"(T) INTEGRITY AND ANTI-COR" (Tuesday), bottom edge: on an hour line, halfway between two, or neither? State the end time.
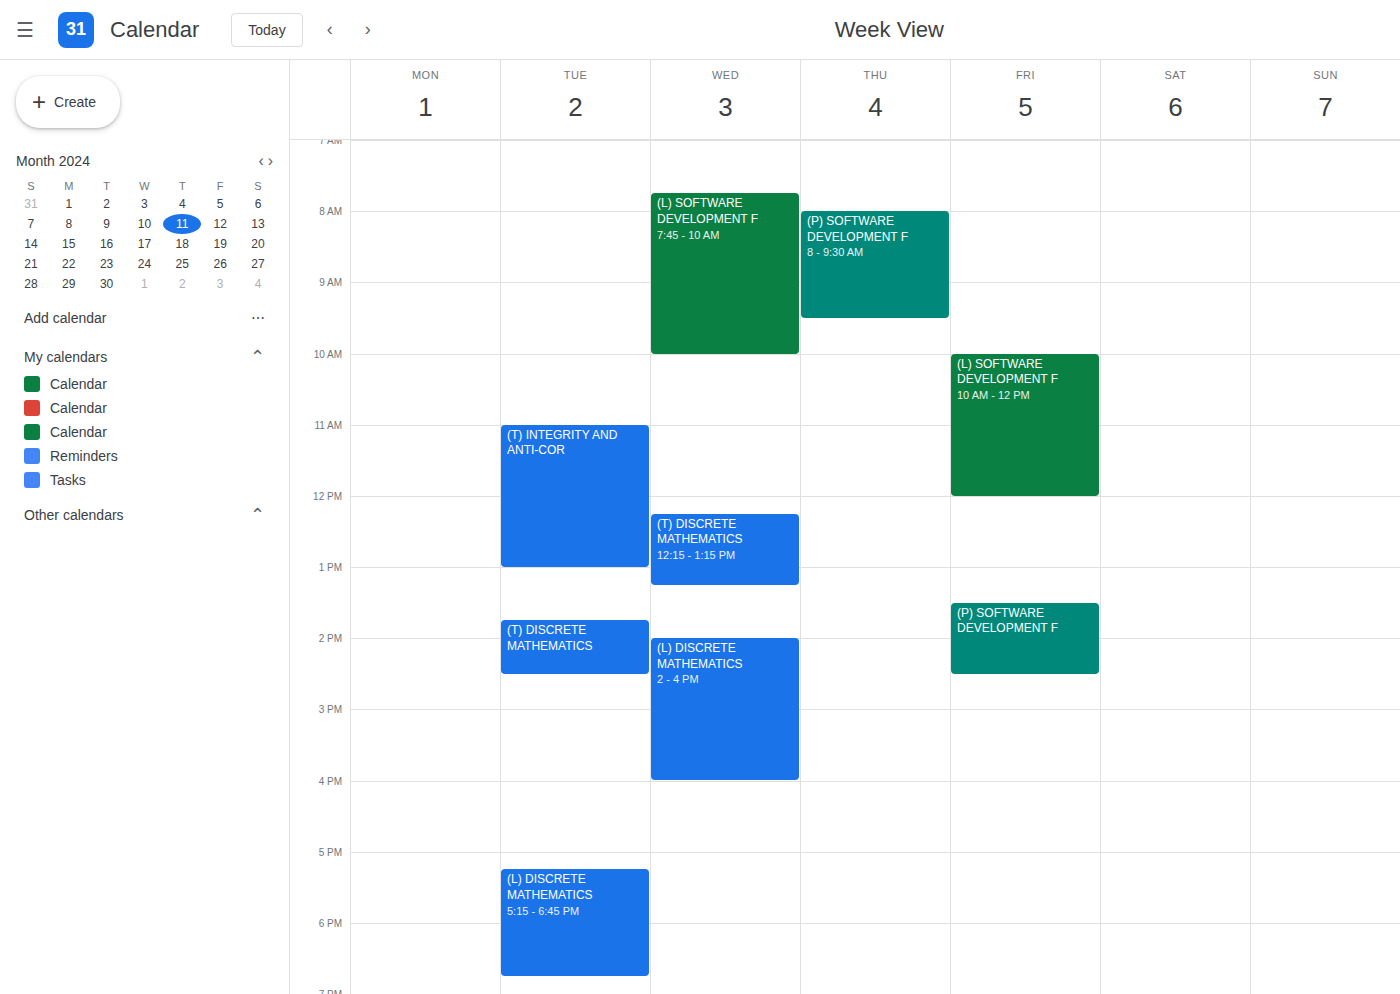
1:00 PM -- exactly on the 1 PM line.